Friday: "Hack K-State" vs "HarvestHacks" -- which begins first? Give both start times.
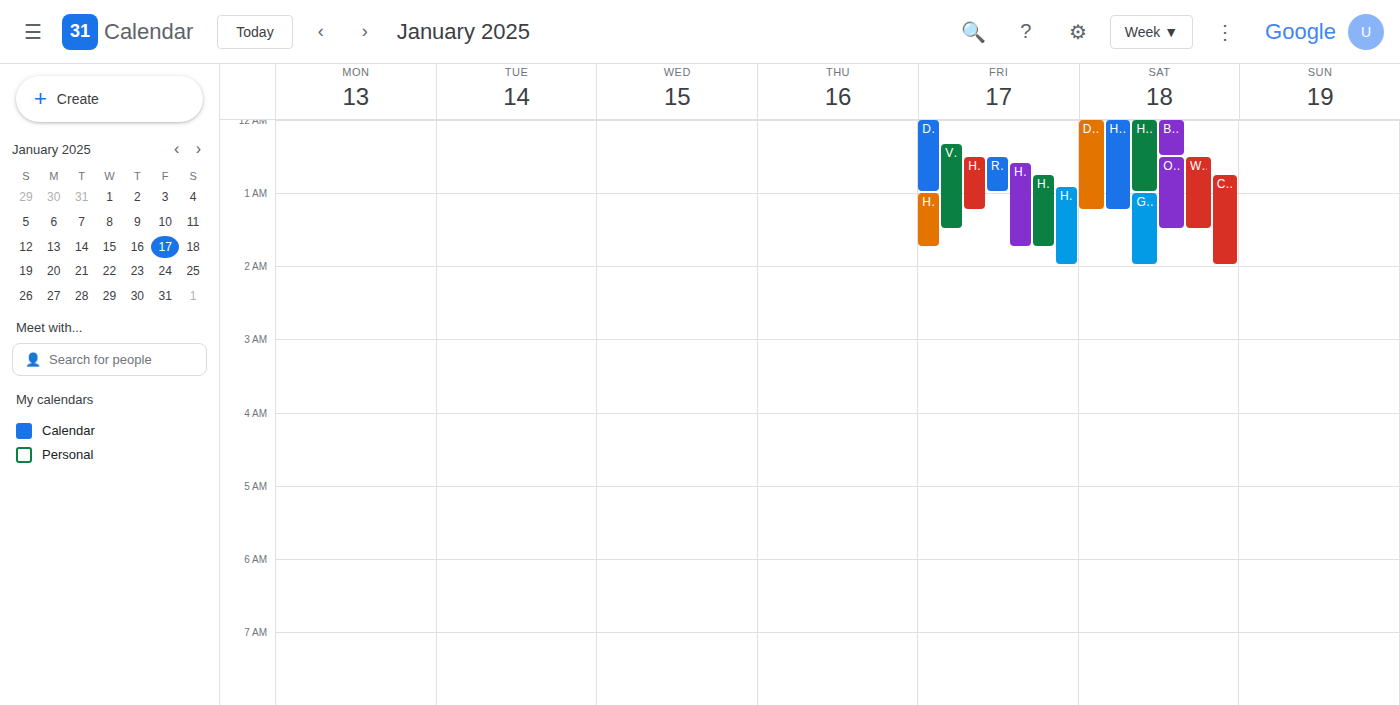
"Hack K-State" 12:45 AM; "HarvestHacks" 12:55 AM.